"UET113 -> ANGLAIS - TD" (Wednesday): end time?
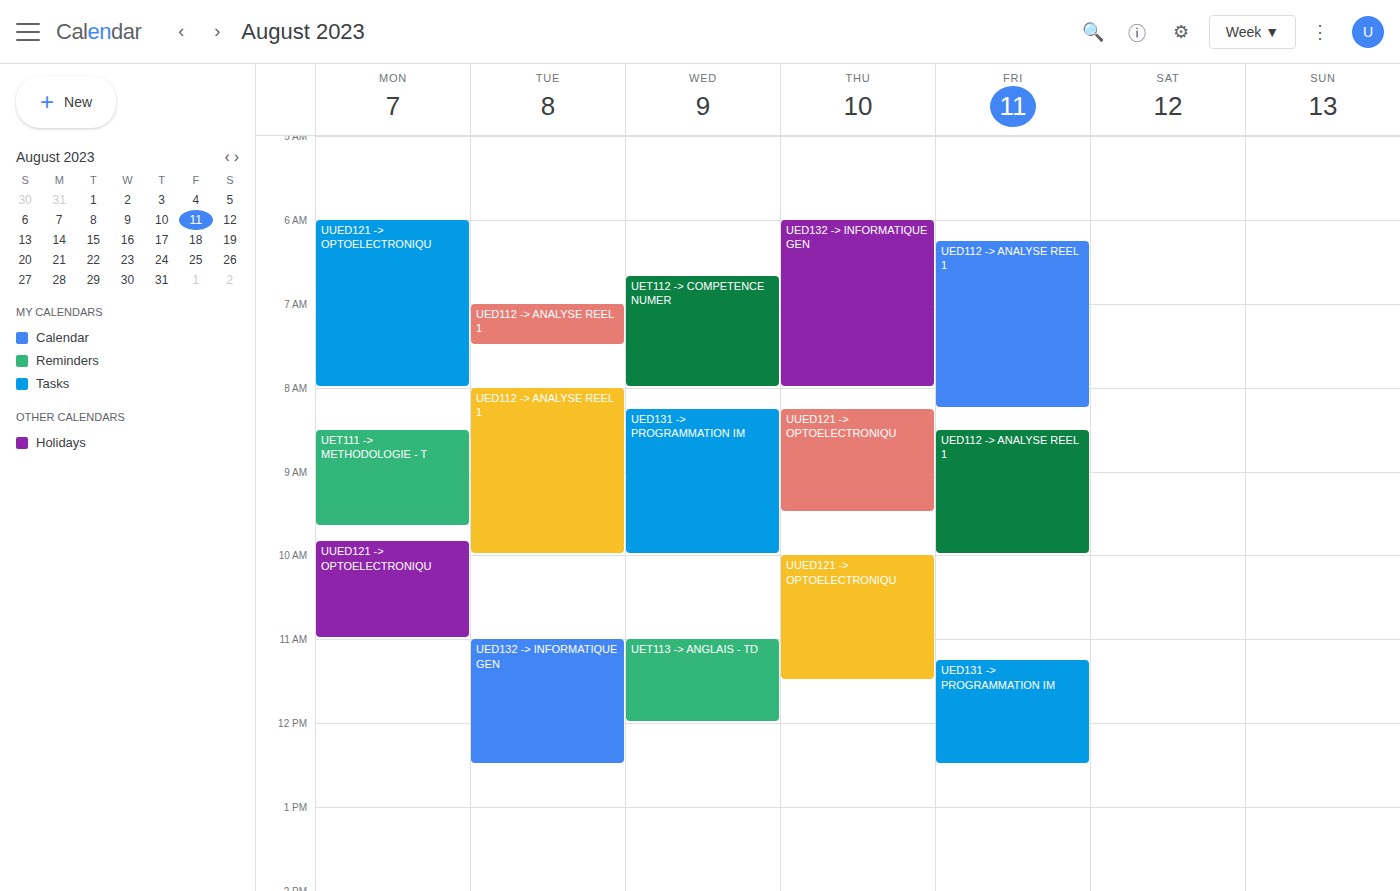
12:00 PM